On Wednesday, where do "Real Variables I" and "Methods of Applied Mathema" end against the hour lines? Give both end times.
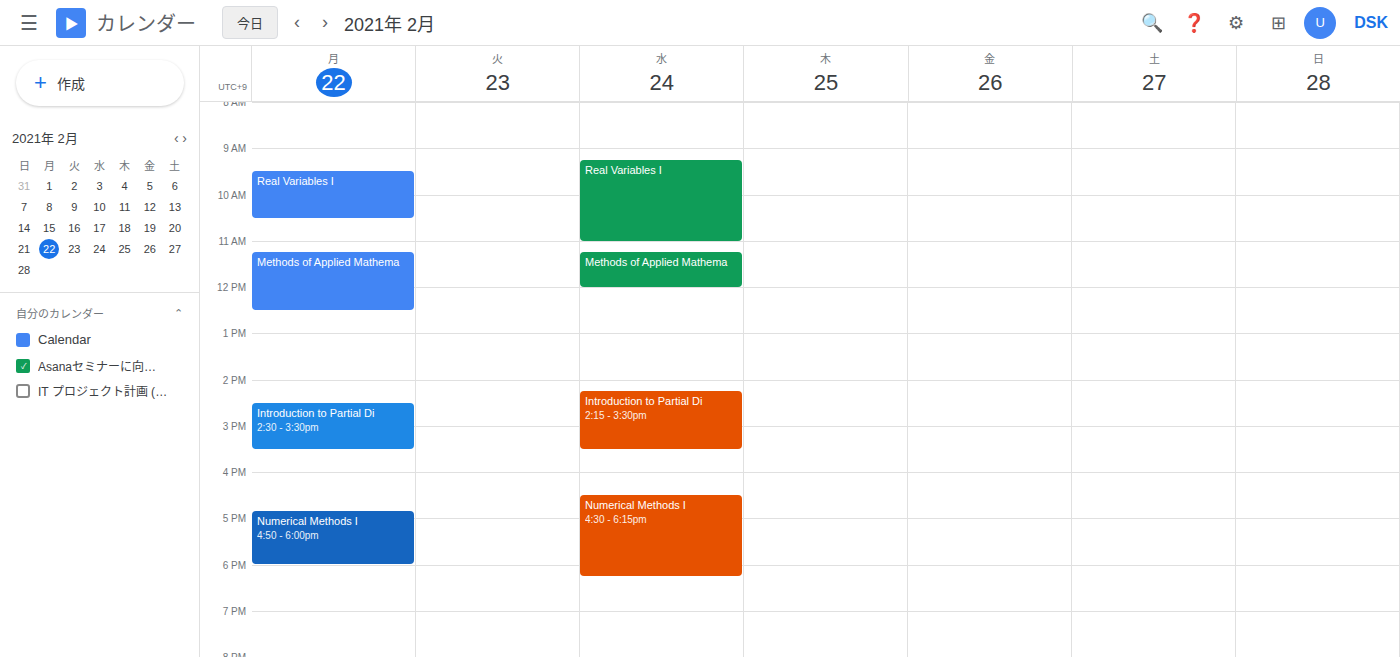
"Real Variables I": 11:00 AM, exactly on the 11 AM line. "Methods of Applied Mathema": 12:00 PM, exactly on the 12 PM line.